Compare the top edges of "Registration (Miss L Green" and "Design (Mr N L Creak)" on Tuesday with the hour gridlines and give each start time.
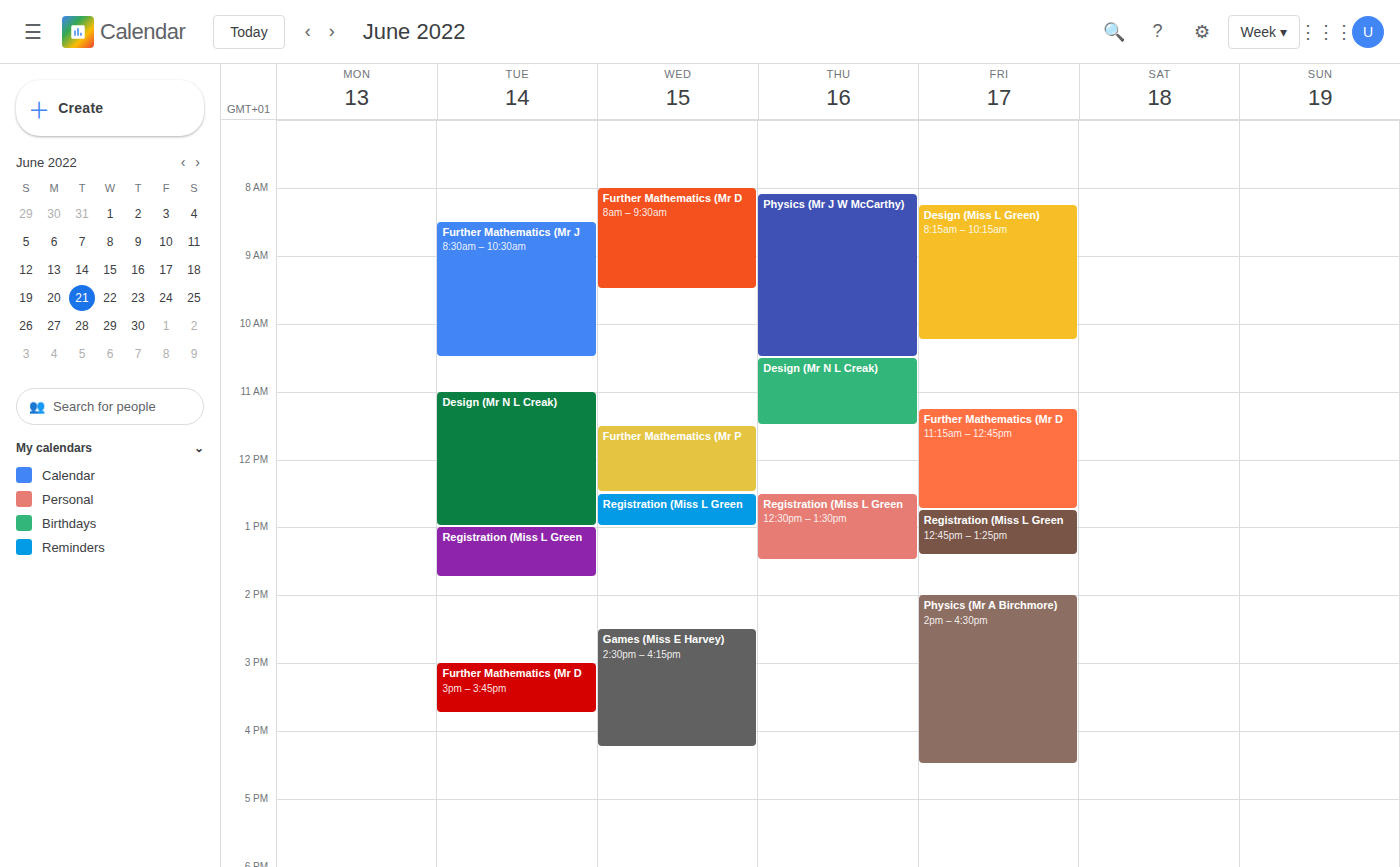
"Registration (Miss L Green": 1:00 PM, exactly on the 1 PM line. "Design (Mr N L Creak)": 11:00 AM, exactly on the 11 AM line.